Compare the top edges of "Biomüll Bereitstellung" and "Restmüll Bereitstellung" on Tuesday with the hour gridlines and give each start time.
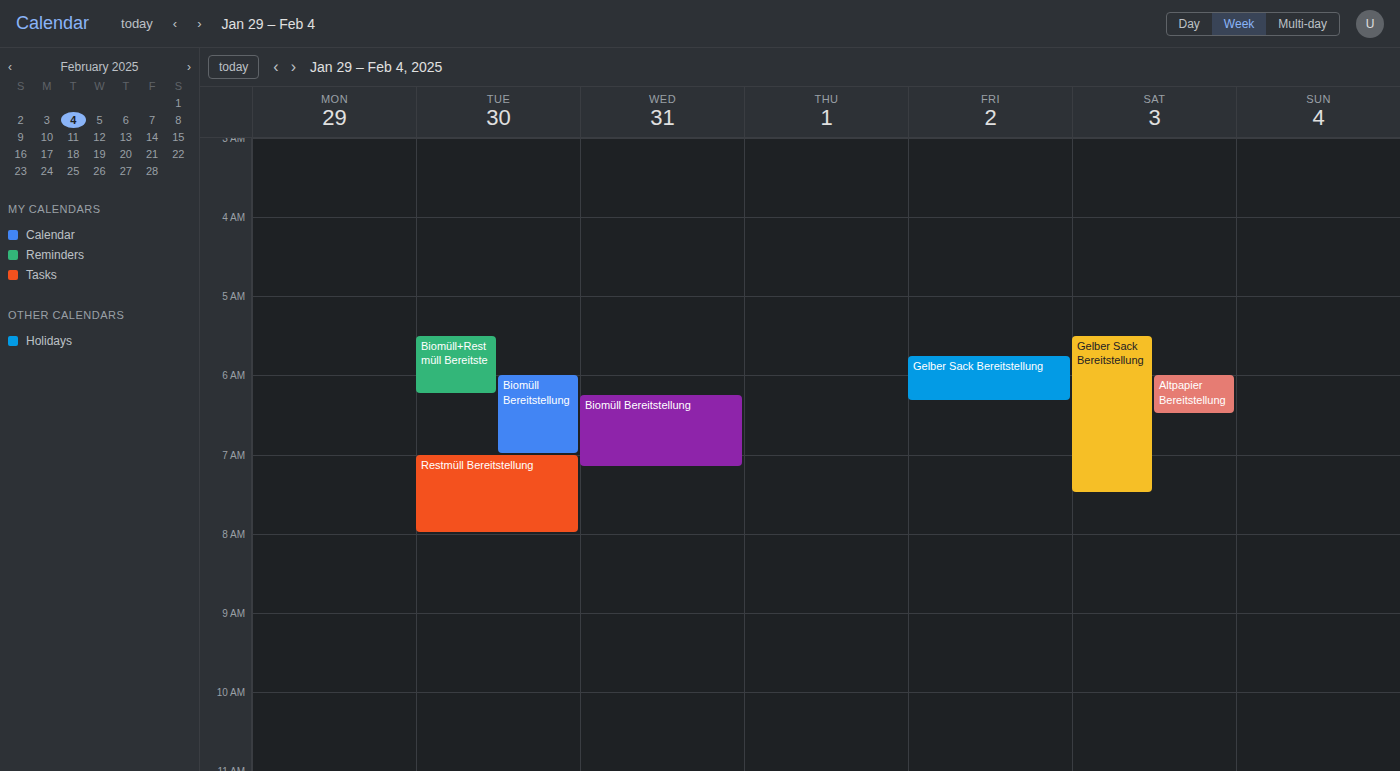
"Biomüll Bereitstellung": 6:00 AM, exactly on the 6 AM line. "Restmüll Bereitstellung": 7:00 AM, exactly on the 7 AM line.